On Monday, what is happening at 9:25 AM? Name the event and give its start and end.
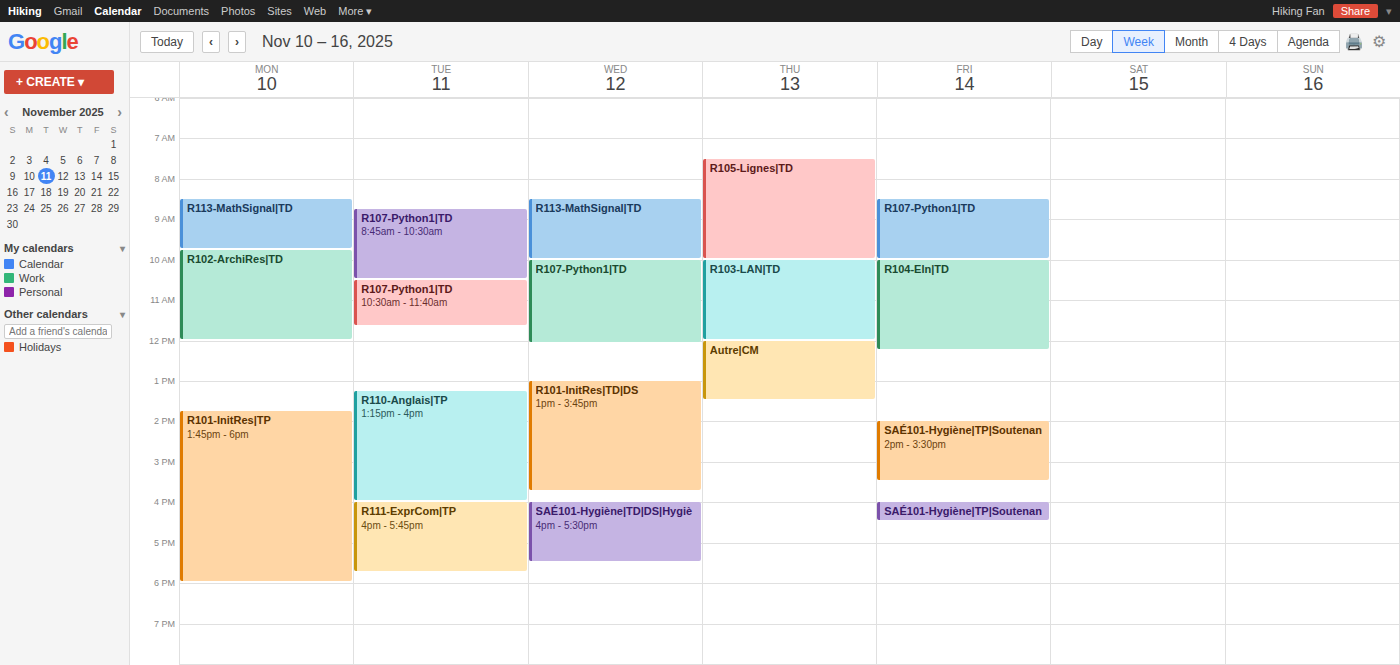
"R113-MathSignal|TD", 8:30 AM to 9:45 AM